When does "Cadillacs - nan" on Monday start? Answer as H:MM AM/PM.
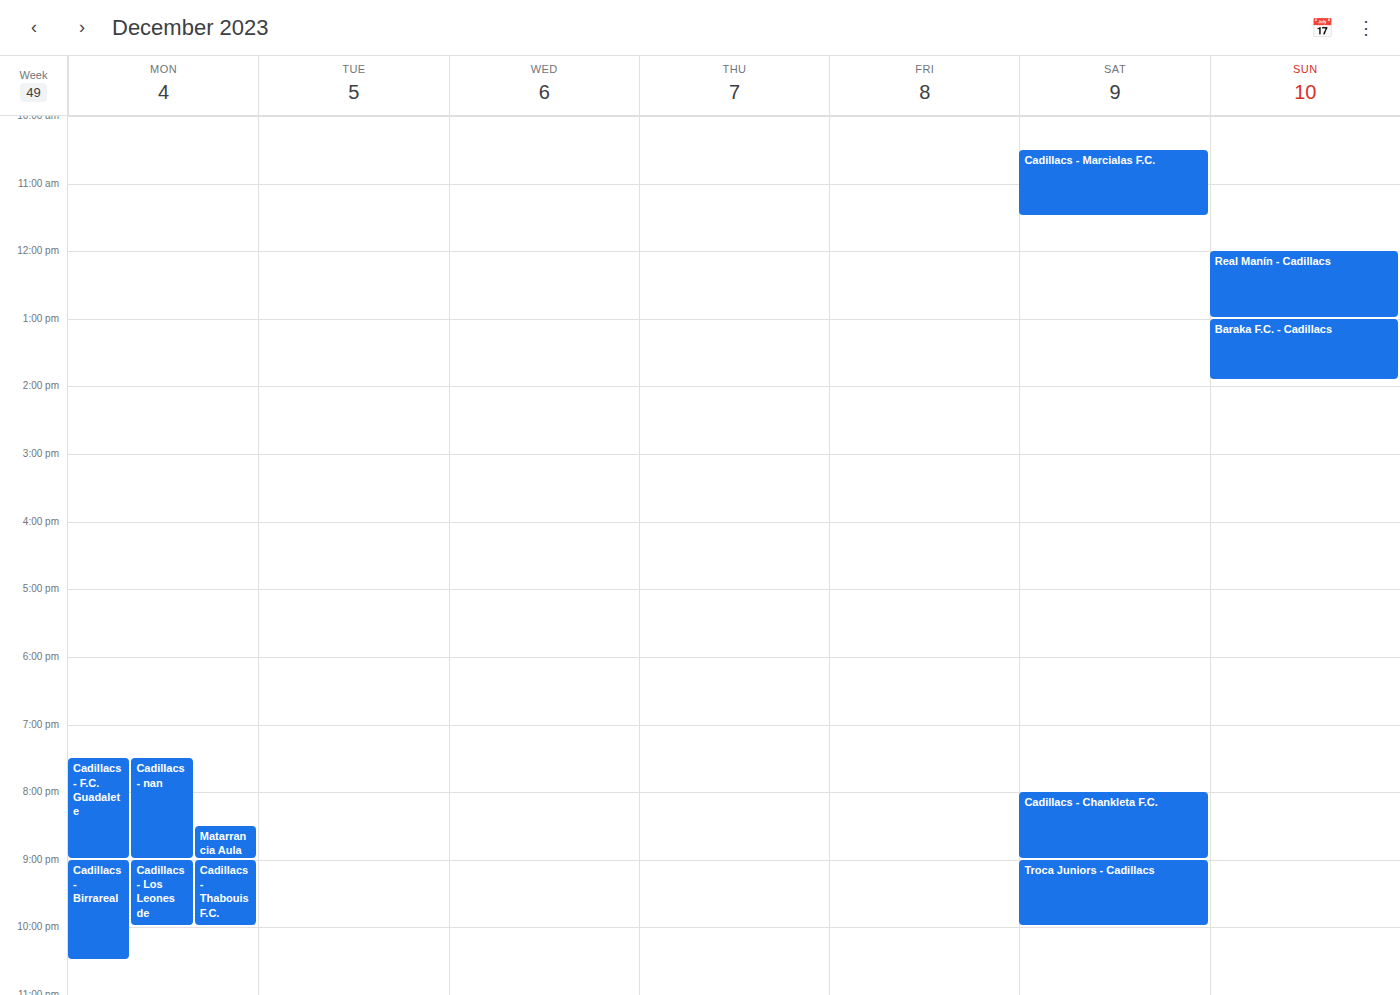
7:30 PM